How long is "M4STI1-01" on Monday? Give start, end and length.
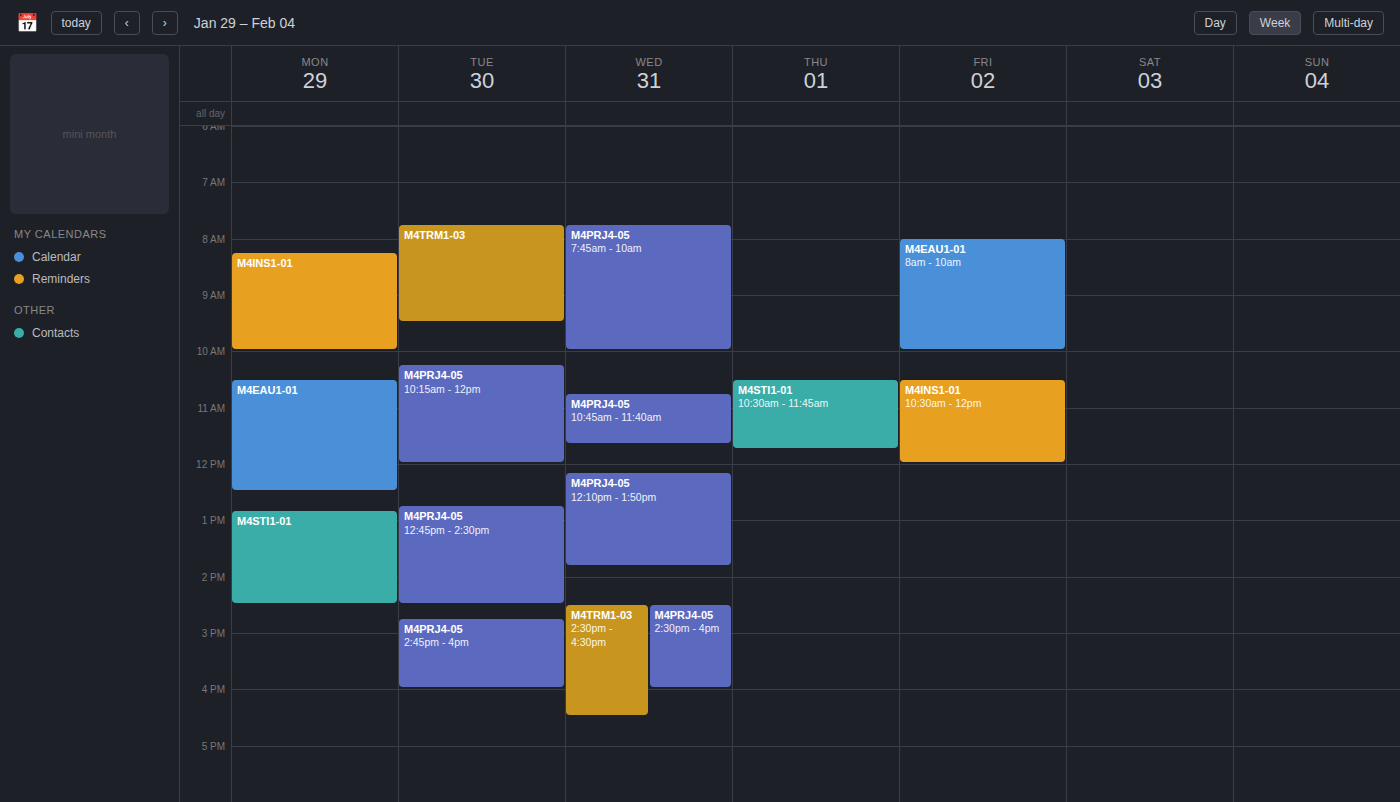
12:50 PM to 2:30 PM, 1 hour 40 minutes